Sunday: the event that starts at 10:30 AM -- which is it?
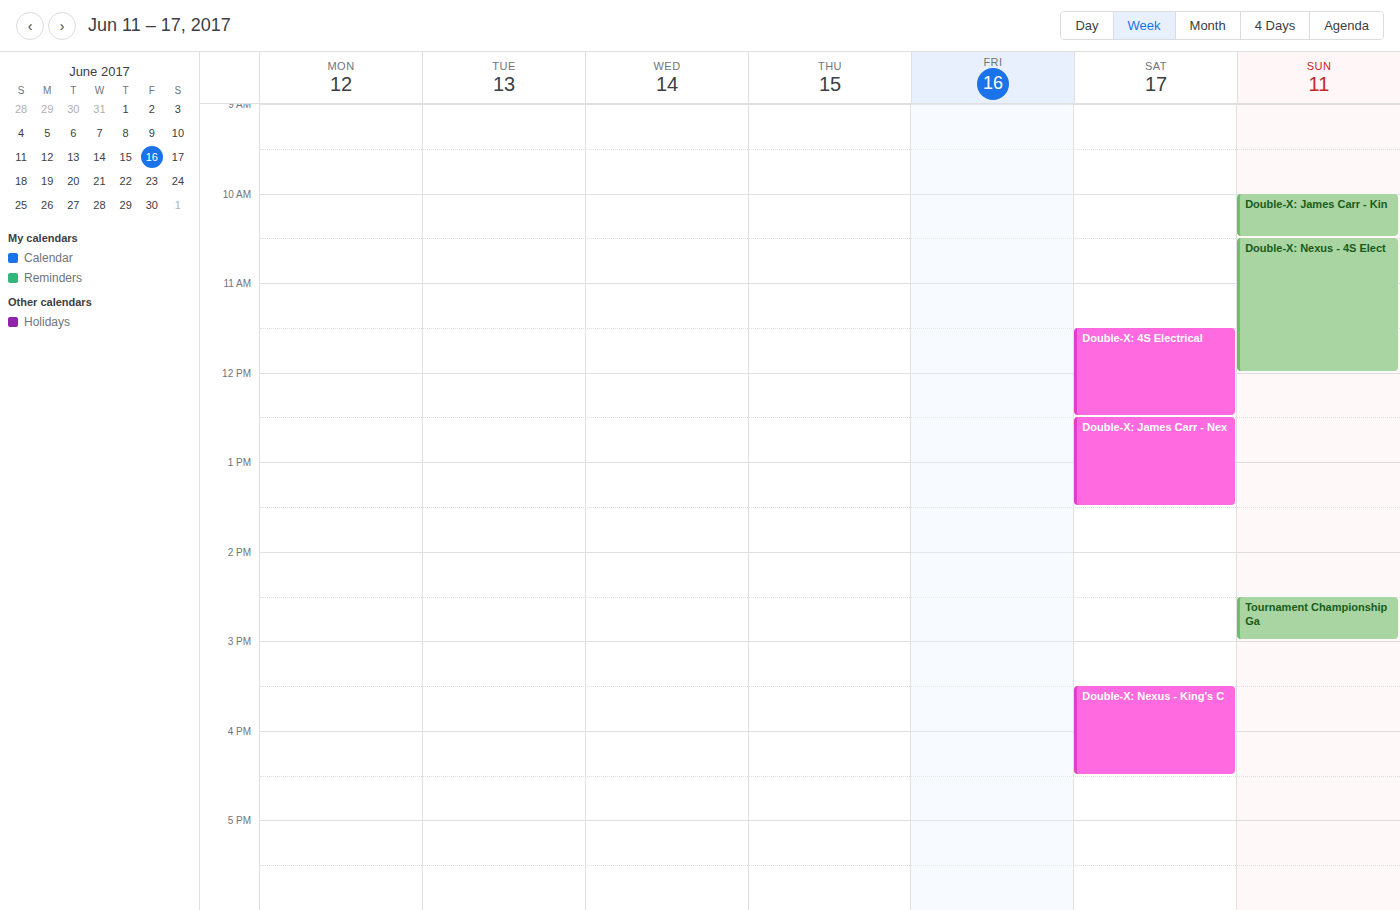
"Double-X: Nexus - 4S Elect"